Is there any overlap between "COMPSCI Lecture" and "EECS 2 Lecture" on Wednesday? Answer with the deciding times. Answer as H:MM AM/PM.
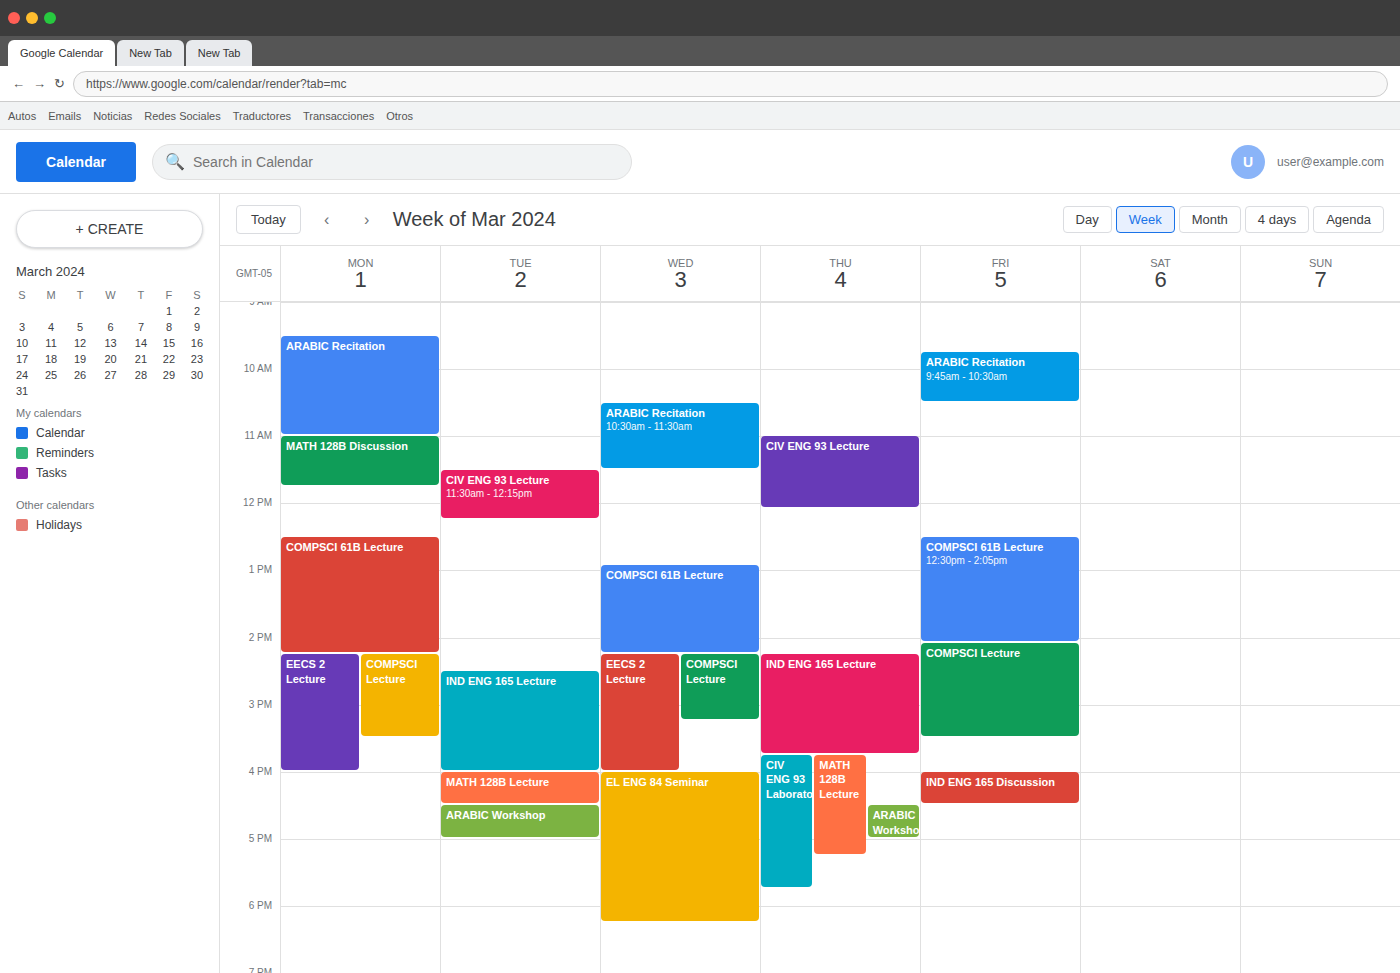
"COMPSCI Lecture" runs 2:15 PM to 3:15 PM, inside "EECS 2 Lecture" -- they overlap.